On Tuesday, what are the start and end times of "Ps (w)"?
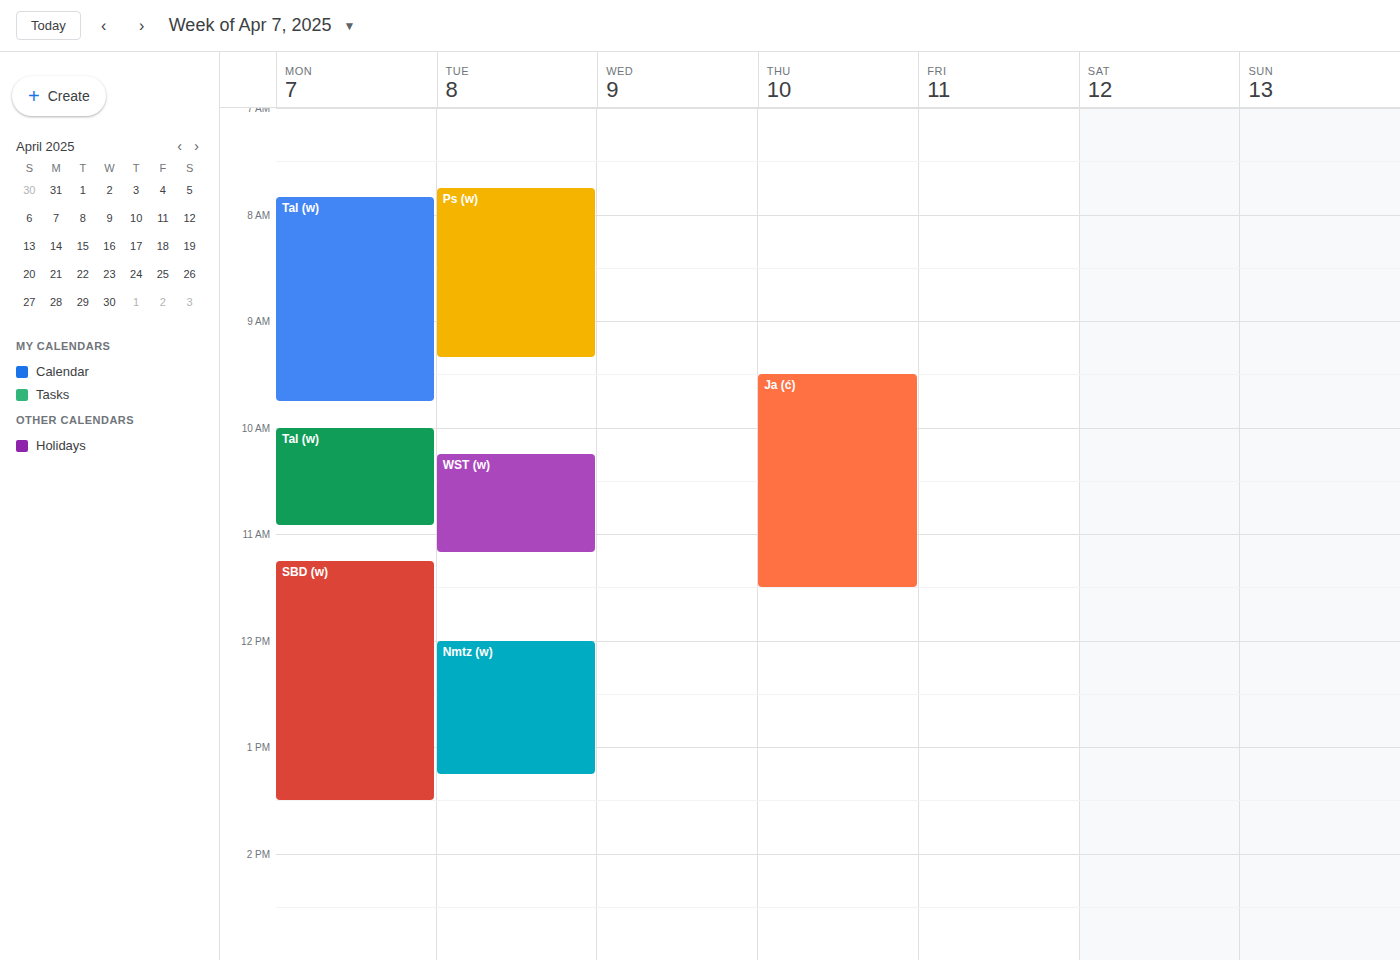
07:45 to 09:20